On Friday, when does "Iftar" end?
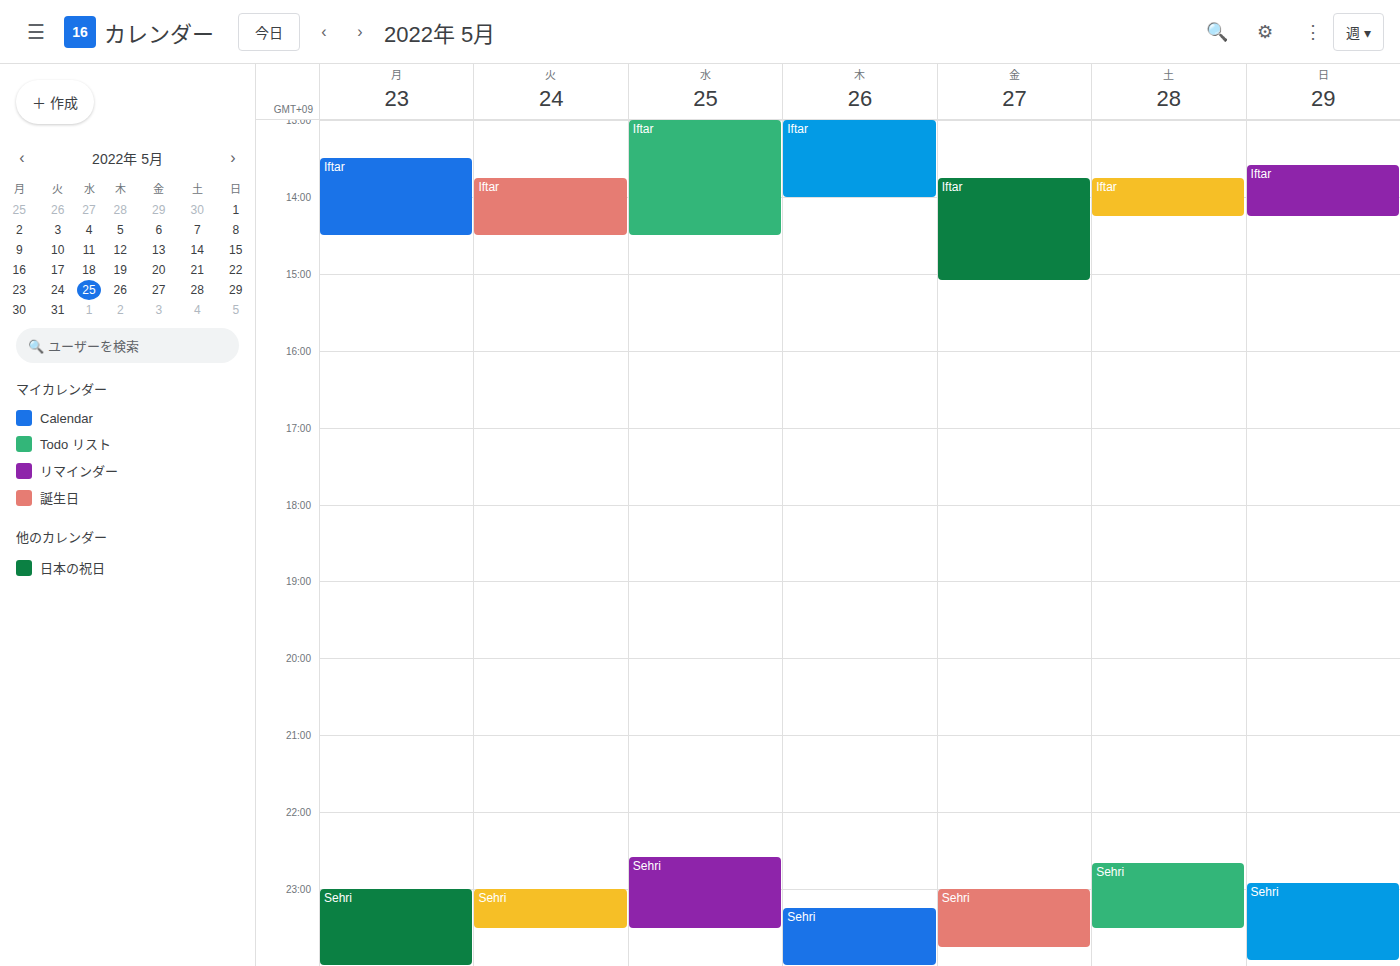
3:05 PM